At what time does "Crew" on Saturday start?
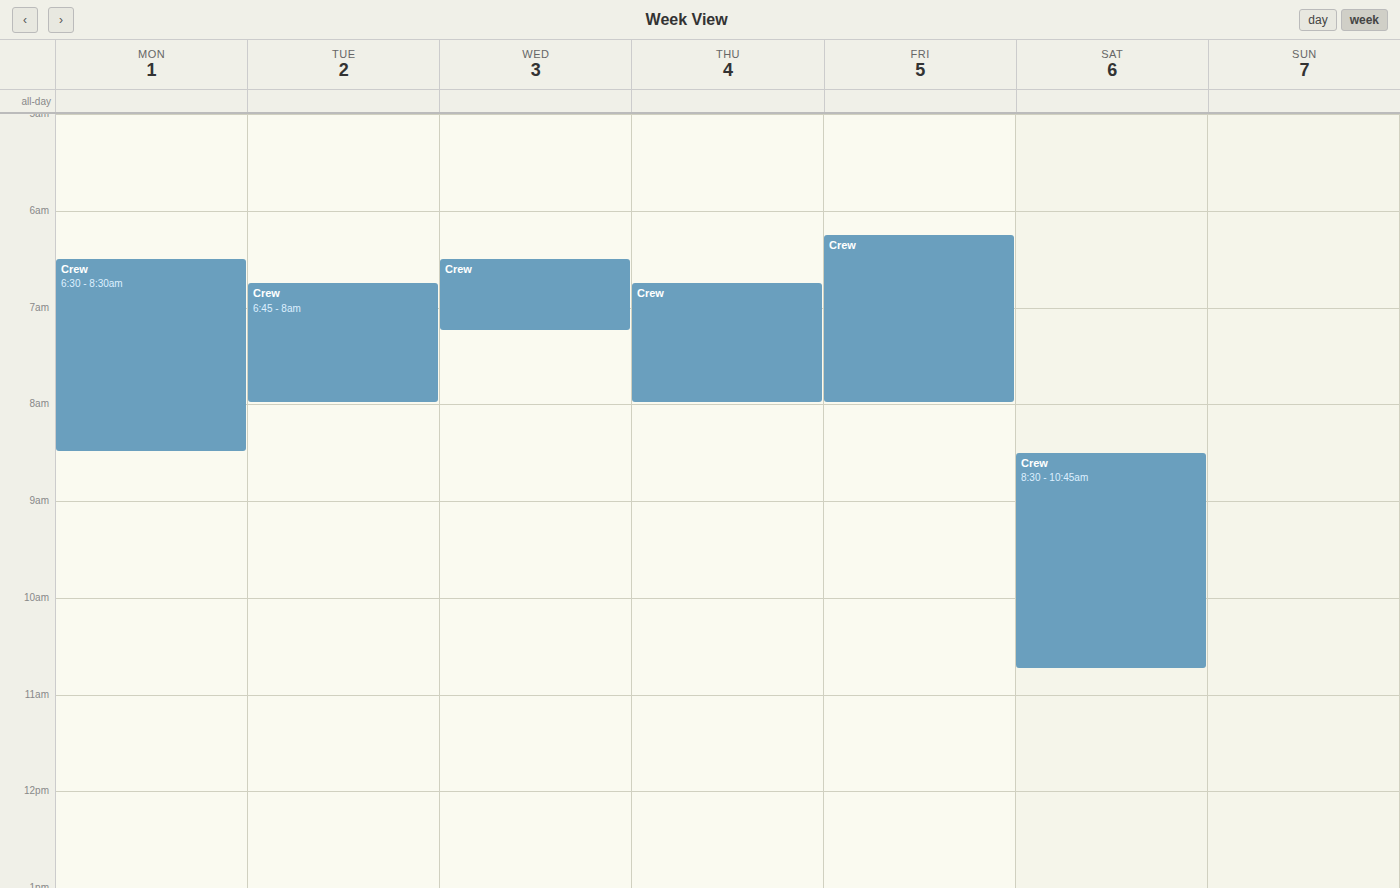
8:30 AM